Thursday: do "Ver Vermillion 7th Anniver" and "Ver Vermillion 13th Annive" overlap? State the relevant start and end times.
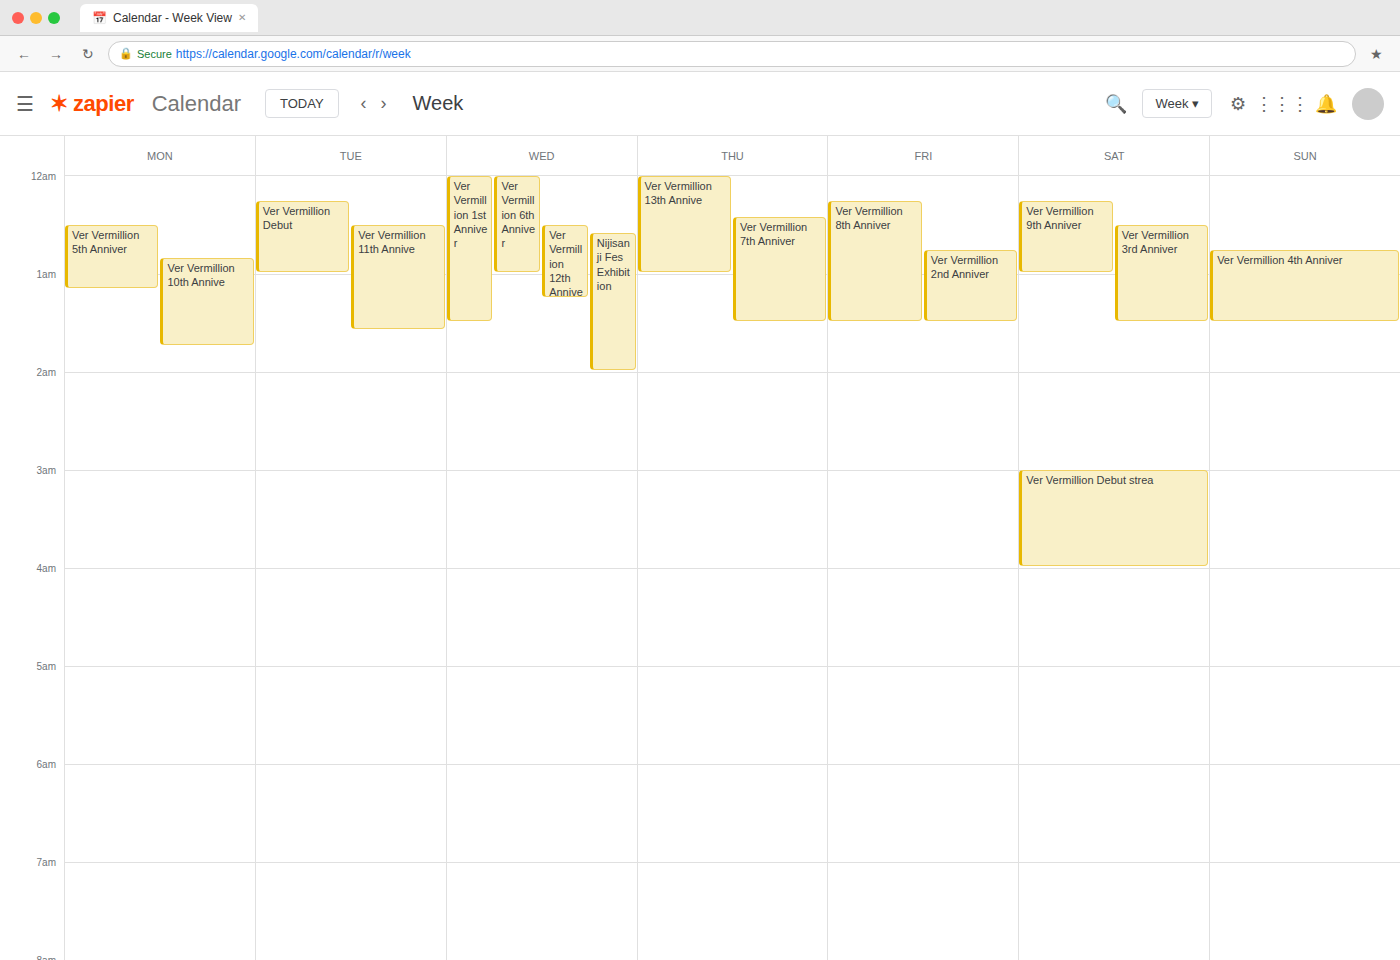
"Ver Vermillion 7th Anniver" starts at 12:25 AM, before "Ver Vermillion 13th Annive" ends at 1:00 AM -- they overlap.